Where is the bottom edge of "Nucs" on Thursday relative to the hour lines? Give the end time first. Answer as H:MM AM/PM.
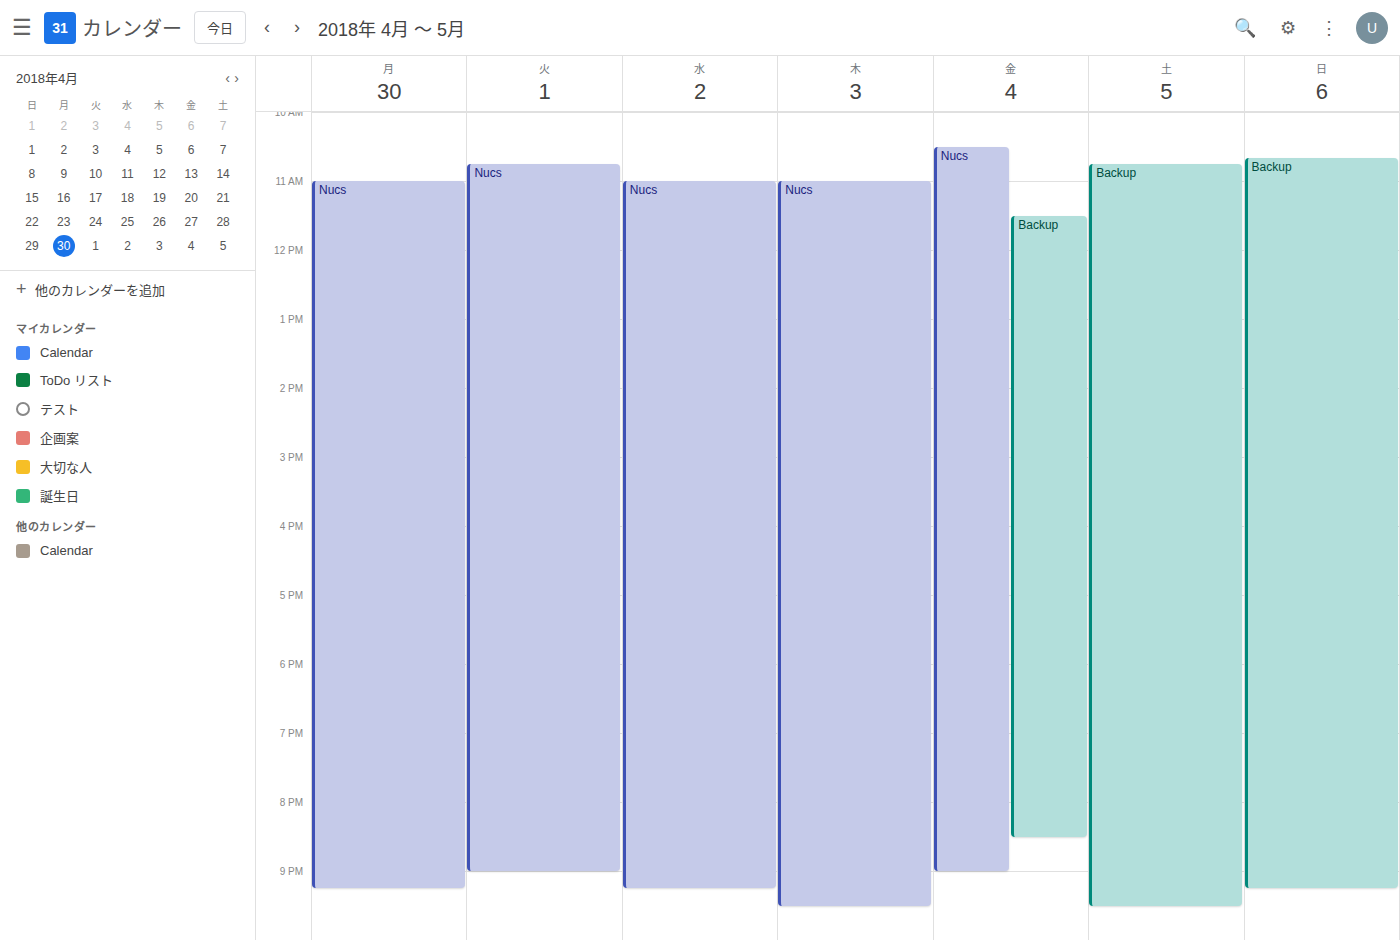
9:30 PM -- halfway between the 9 PM and 10 PM lines.